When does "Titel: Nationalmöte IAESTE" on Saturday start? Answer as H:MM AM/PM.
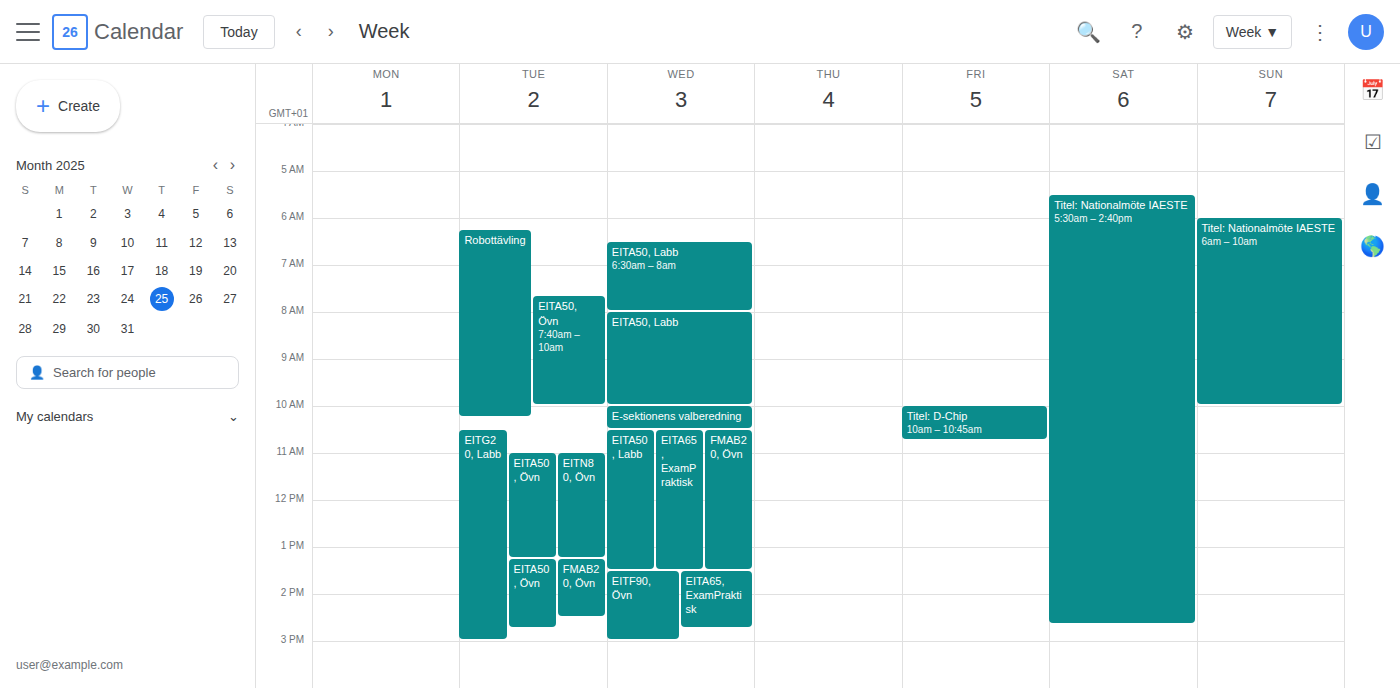
5:30 AM